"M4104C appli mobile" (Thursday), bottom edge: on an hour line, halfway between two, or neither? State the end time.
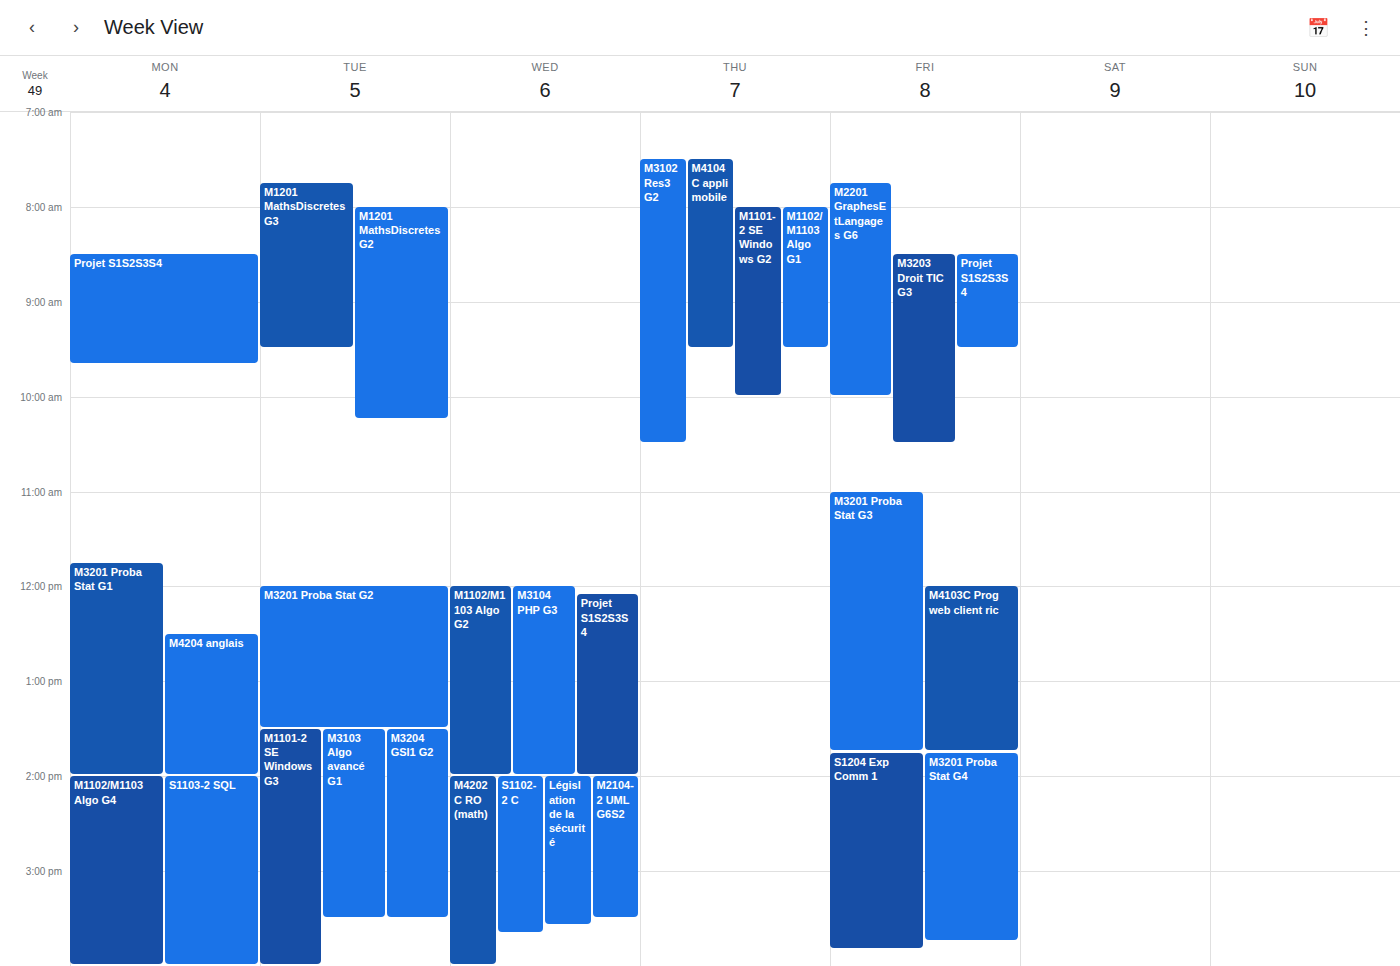
9:30 AM -- halfway between the 9 AM and 10 AM lines.